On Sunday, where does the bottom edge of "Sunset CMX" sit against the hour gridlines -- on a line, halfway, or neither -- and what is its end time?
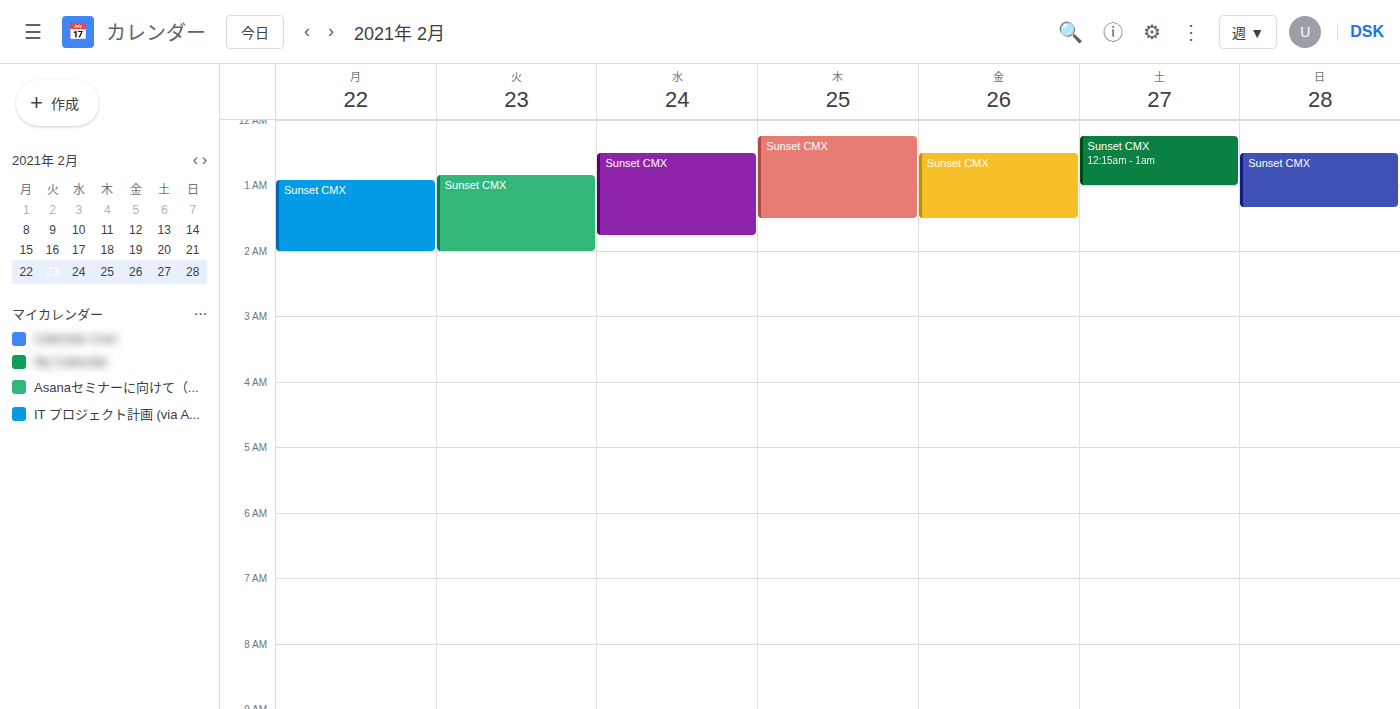
01:20 -- neither: 20 minutes below the 01:00 line and 40 minutes above the 02:00 line.